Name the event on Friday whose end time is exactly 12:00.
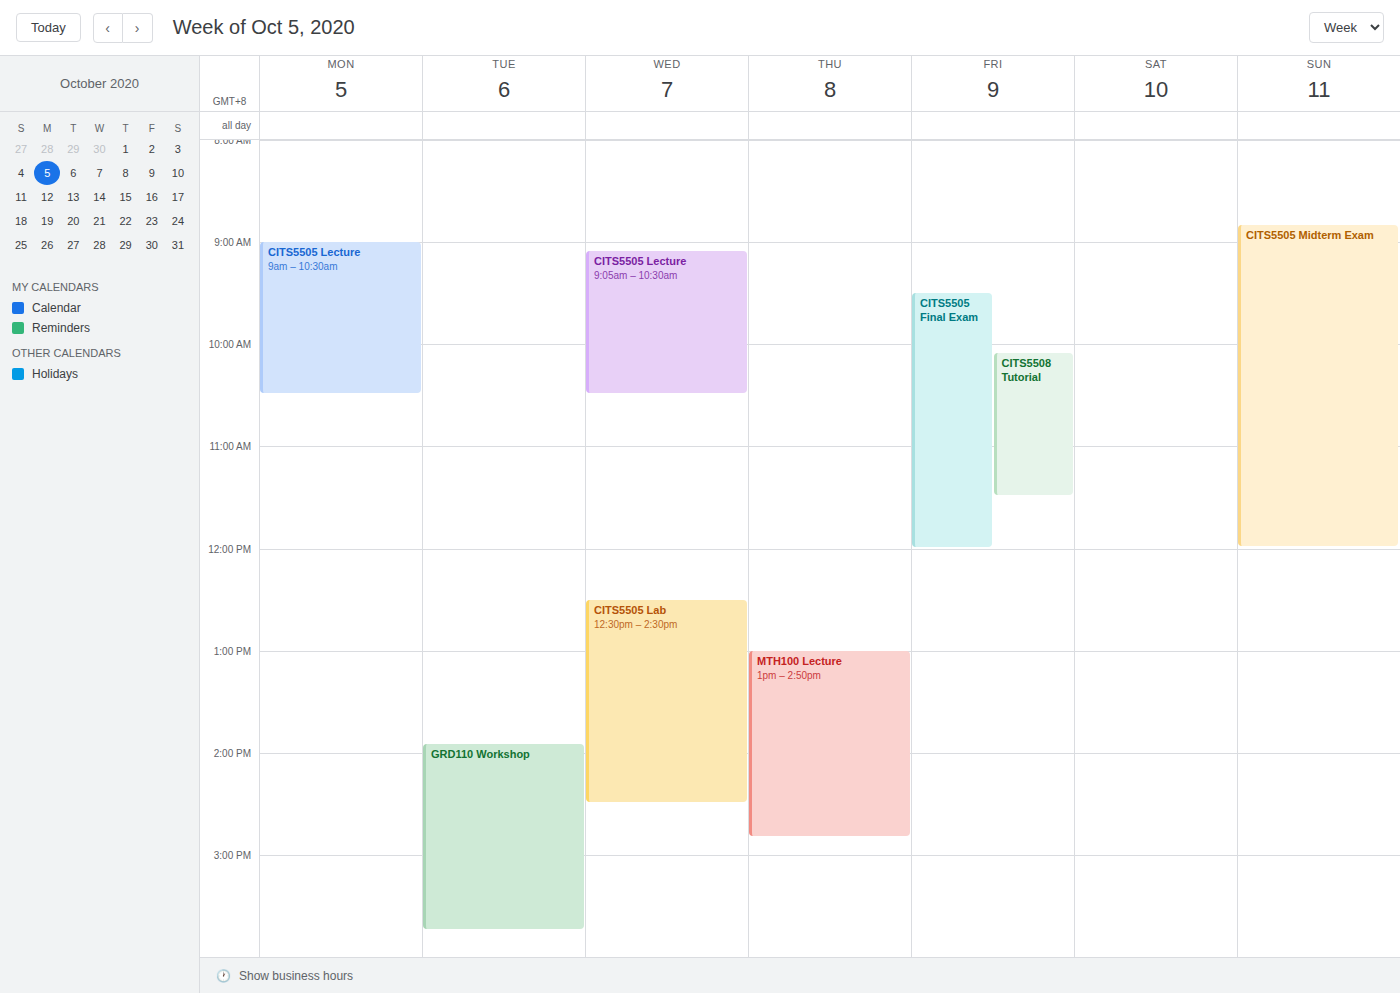
"CITS5505 Final Exam"